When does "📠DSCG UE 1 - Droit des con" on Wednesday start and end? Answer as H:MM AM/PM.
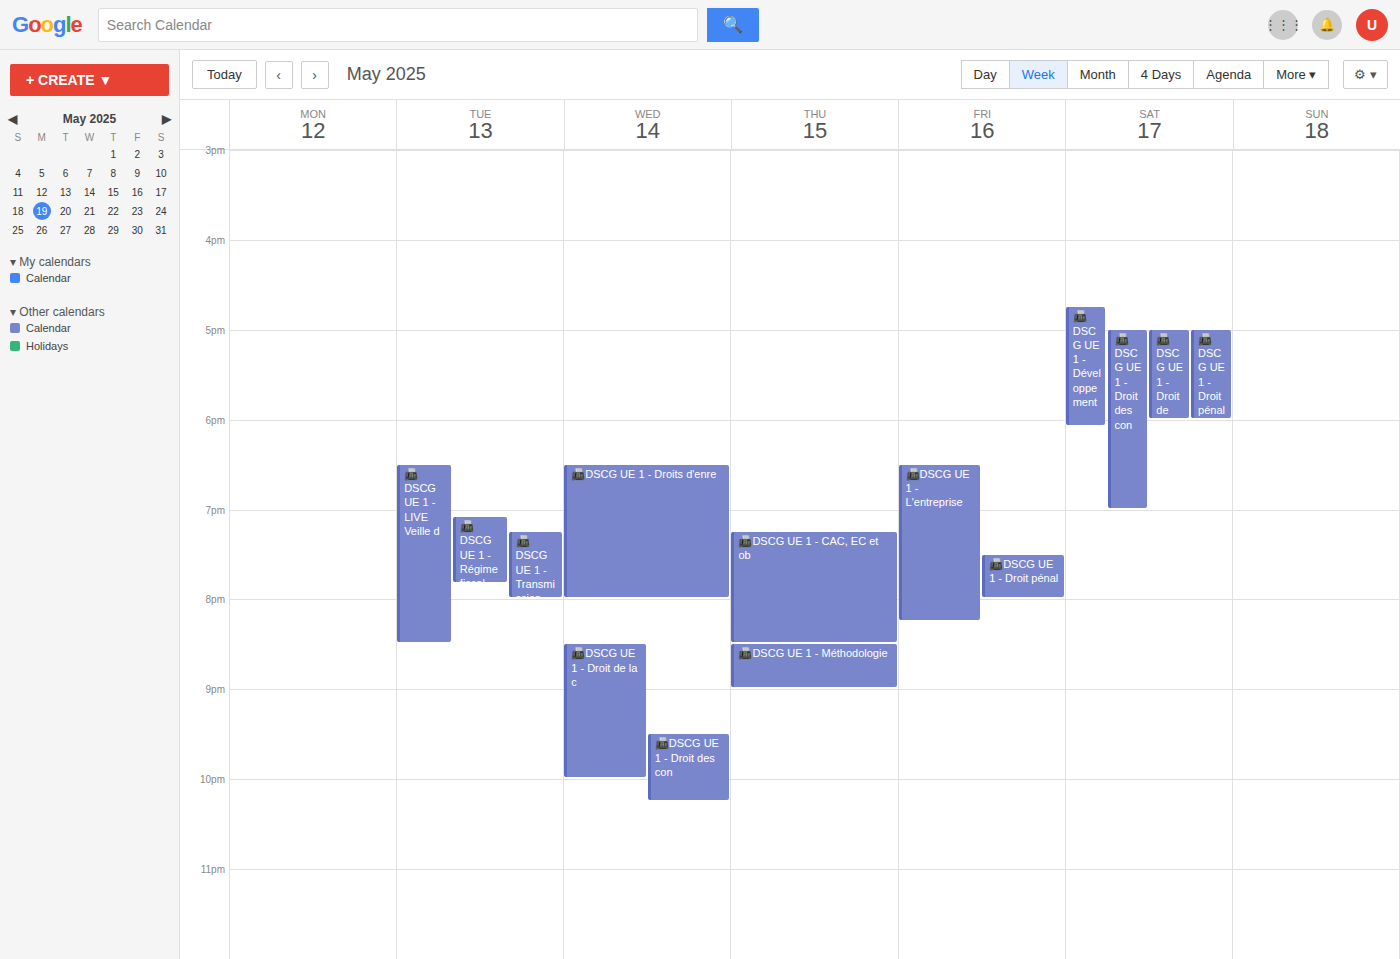
9:30 PM to 10:15 PM